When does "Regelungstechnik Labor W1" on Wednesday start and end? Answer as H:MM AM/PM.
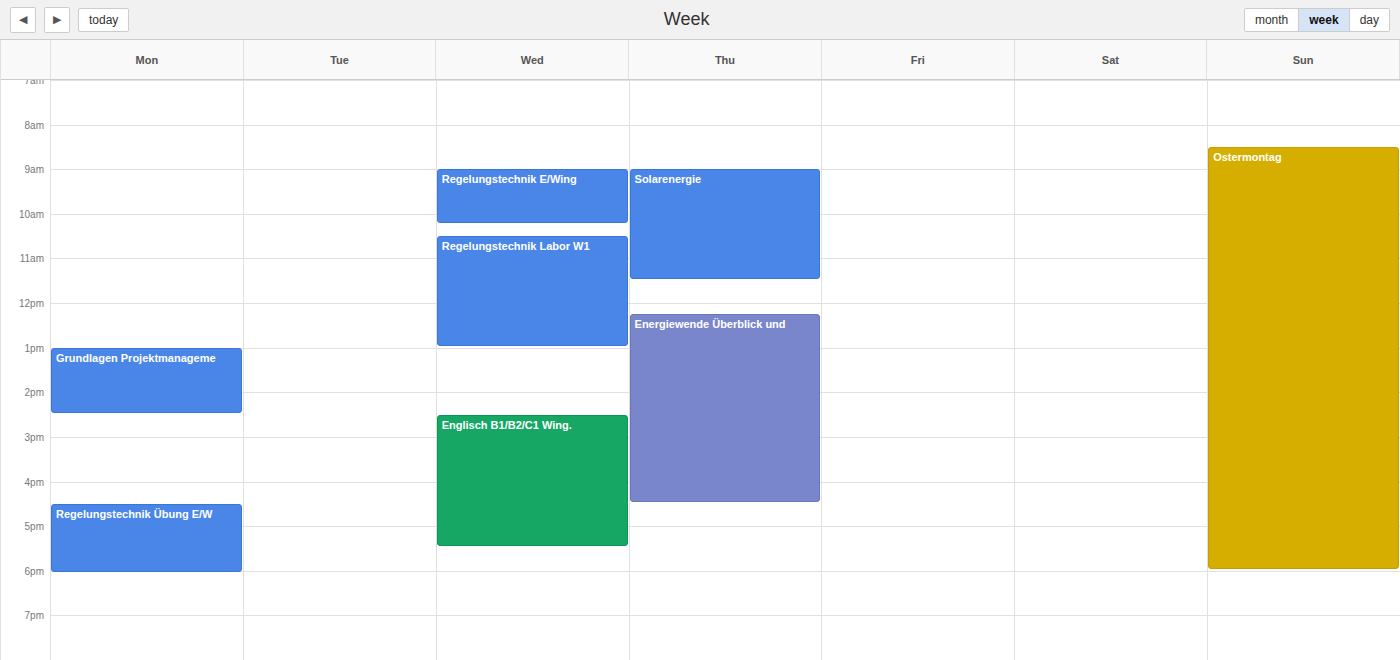
10:30 AM to 1:00 PM